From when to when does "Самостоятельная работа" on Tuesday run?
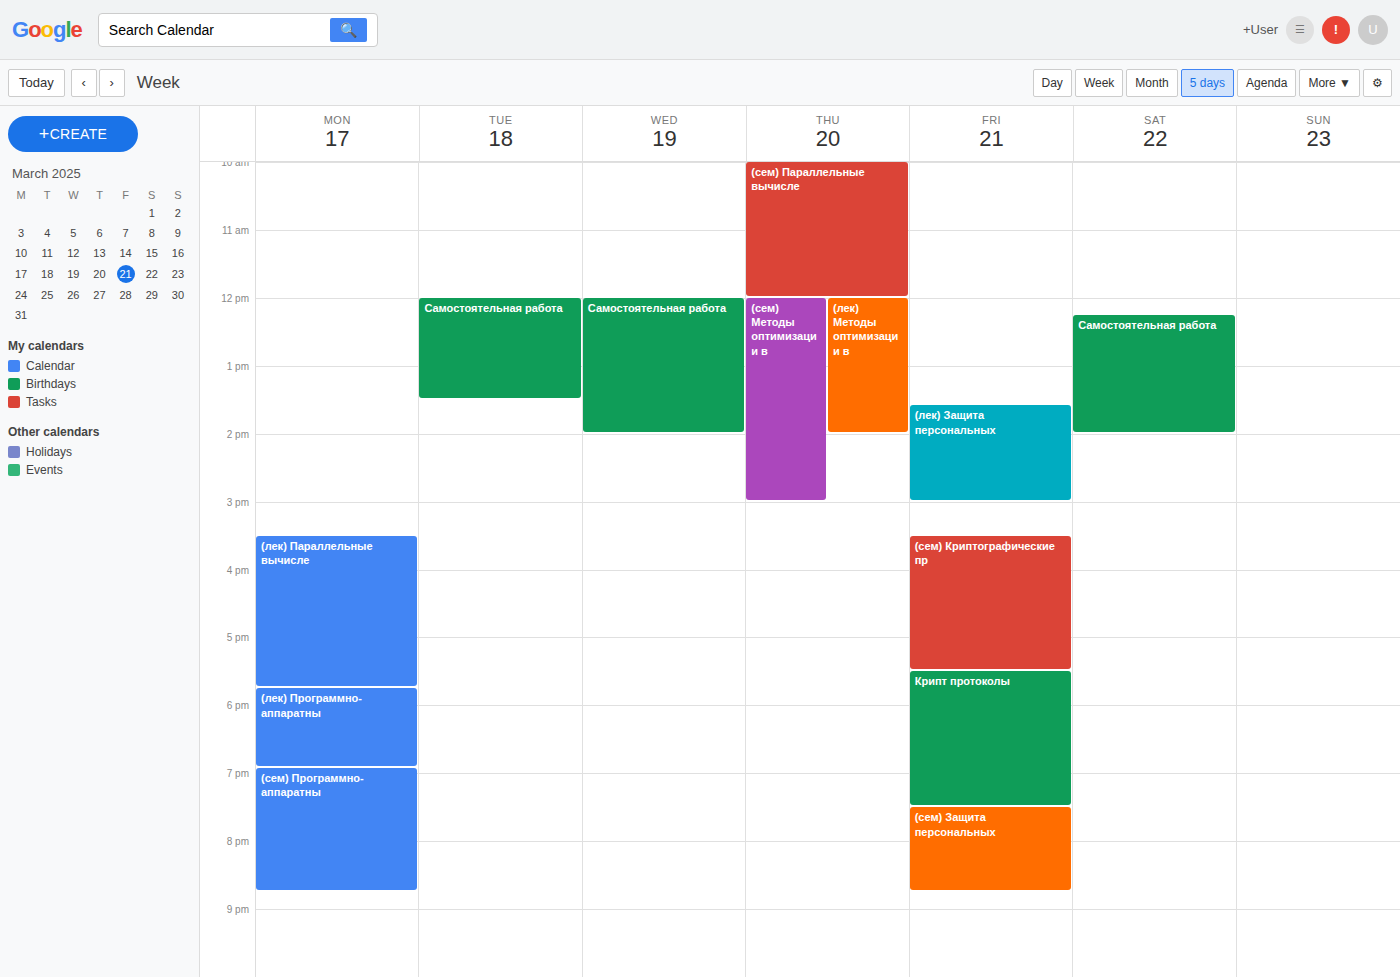
12:00 PM to 1:30 PM